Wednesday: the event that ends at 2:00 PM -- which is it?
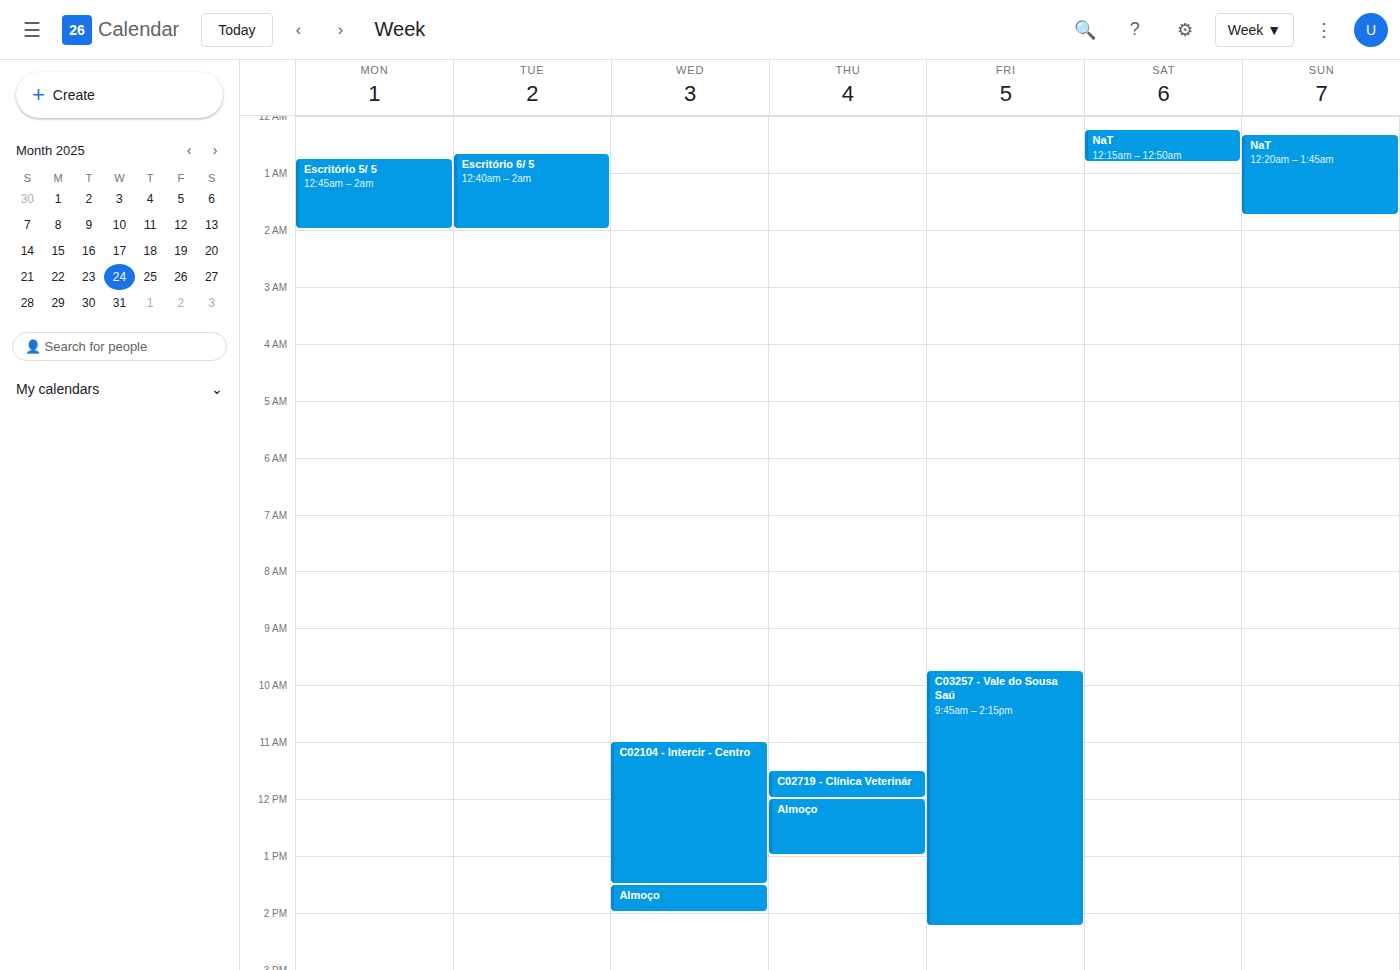
"Almoço"